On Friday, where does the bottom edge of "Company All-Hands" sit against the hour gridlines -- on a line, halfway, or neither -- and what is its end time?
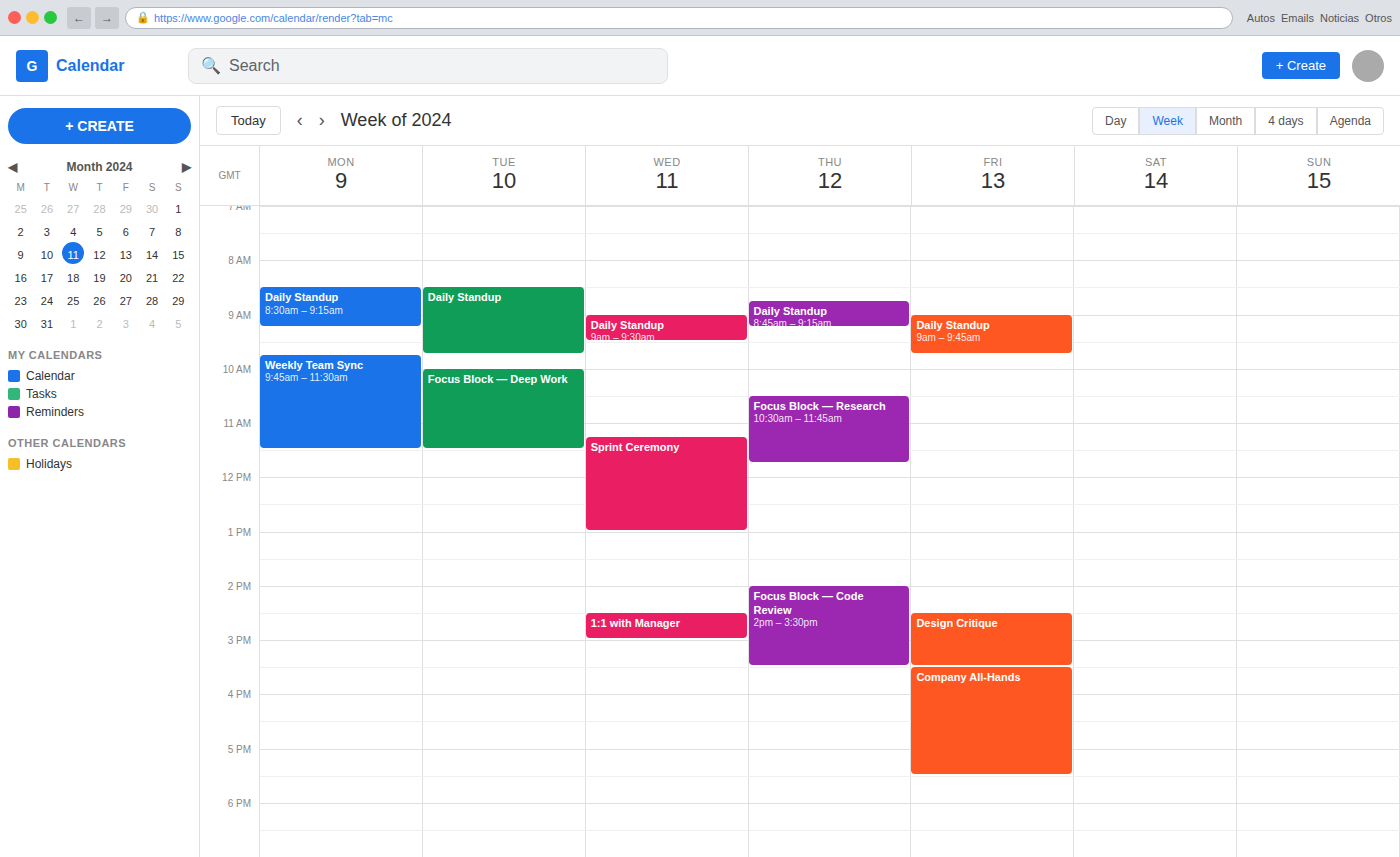
5:30 PM -- halfway between the 5 PM and 6 PM lines.